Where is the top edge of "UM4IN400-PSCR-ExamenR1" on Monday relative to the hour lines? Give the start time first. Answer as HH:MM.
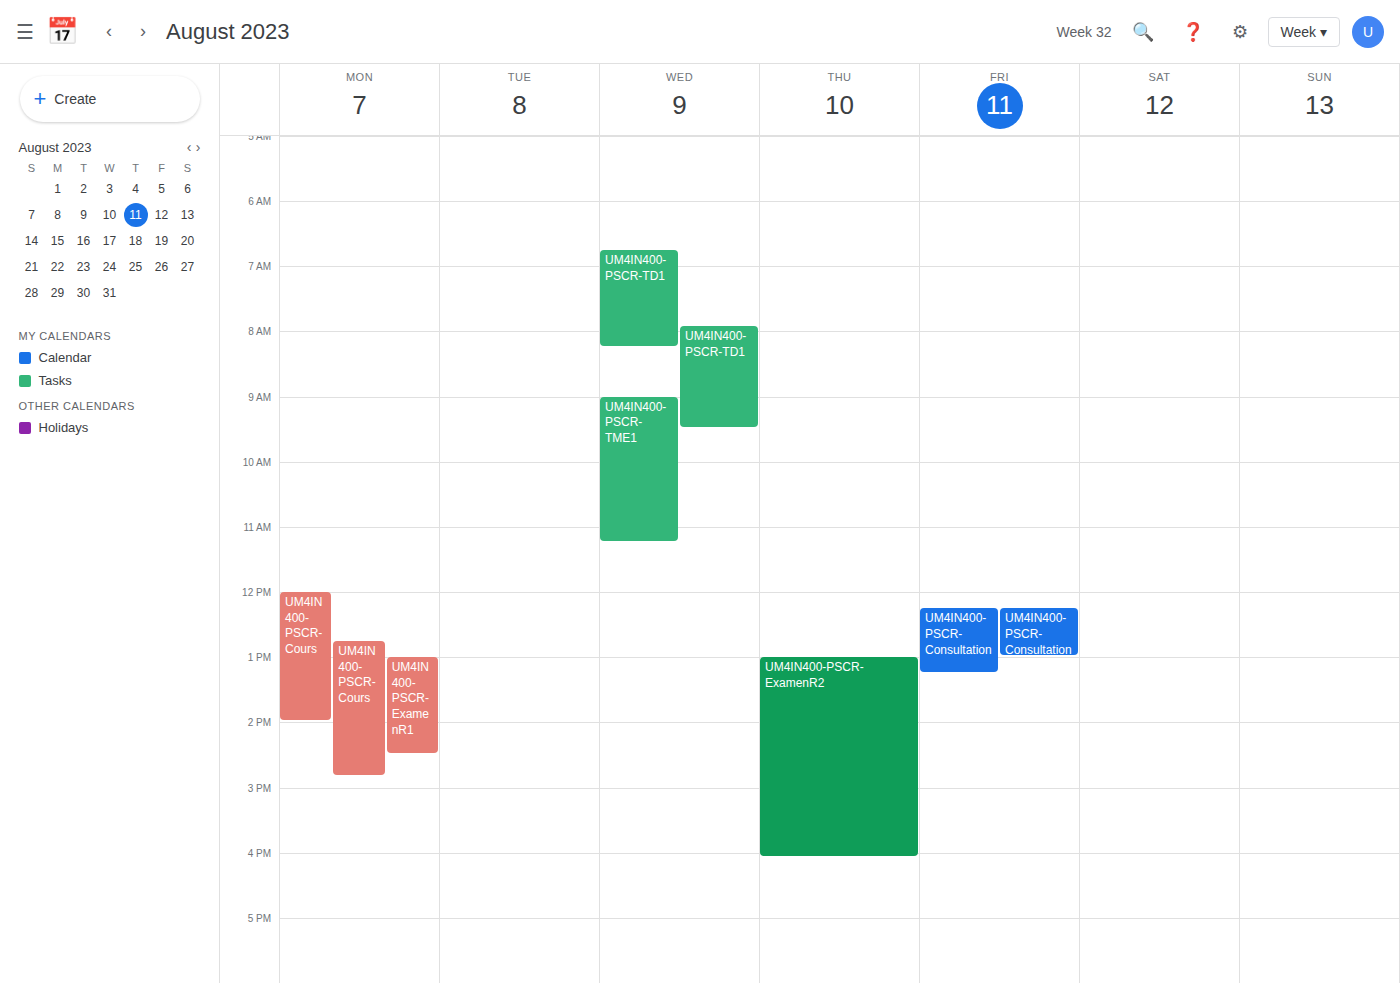
13:00 -- exactly on the 13:00 line.